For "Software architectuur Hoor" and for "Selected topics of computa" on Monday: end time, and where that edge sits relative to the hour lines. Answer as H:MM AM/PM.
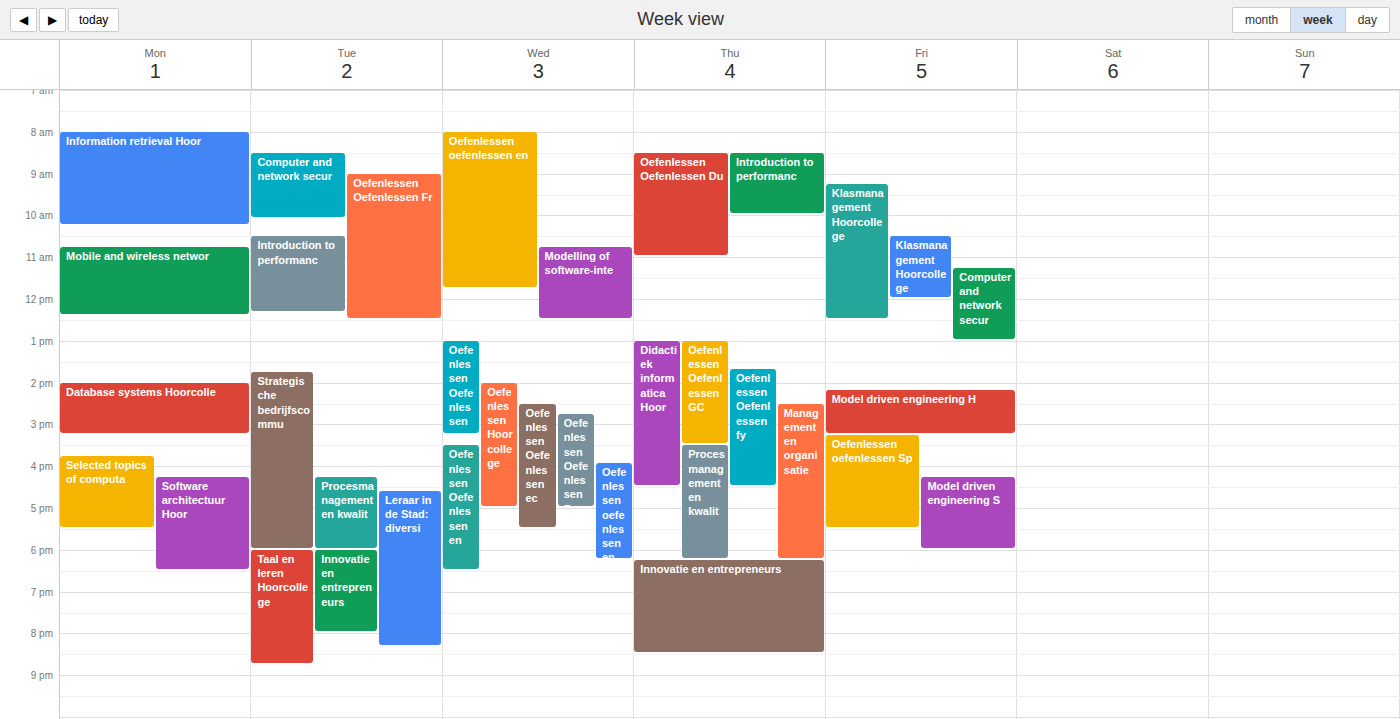
"Software architectuur Hoor": 6:30 PM, halfway between the 6 PM and 7 PM lines. "Selected topics of computa": 5:30 PM, halfway between the 5 PM and 6 PM lines.